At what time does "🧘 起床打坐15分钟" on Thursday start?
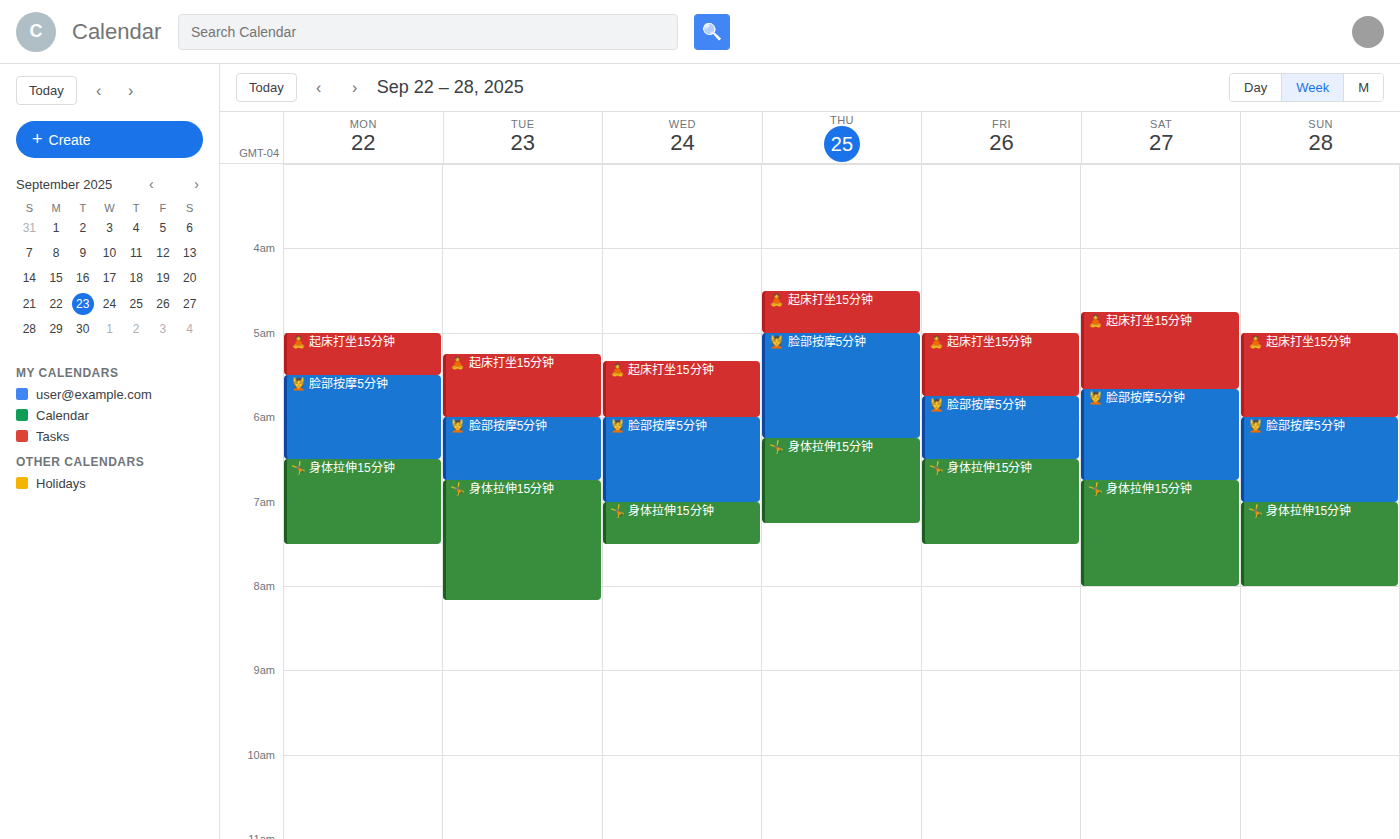
4:30 AM